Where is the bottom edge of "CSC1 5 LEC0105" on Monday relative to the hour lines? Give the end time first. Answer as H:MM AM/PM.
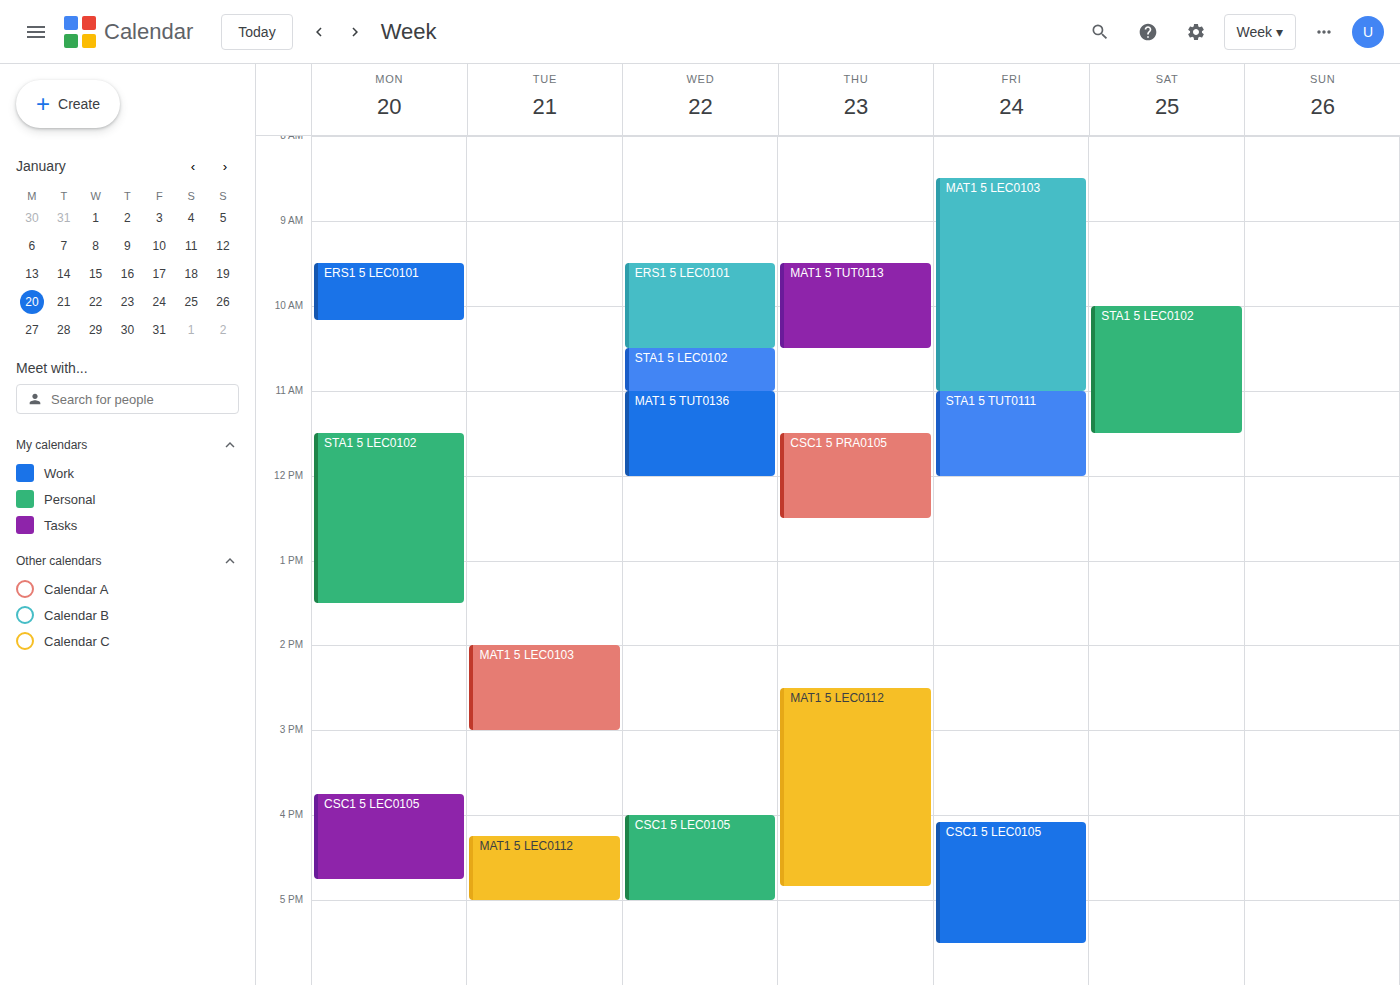
4:45 PM -- neither: three quarters of the way from the 4 PM line to the 5 PM line.